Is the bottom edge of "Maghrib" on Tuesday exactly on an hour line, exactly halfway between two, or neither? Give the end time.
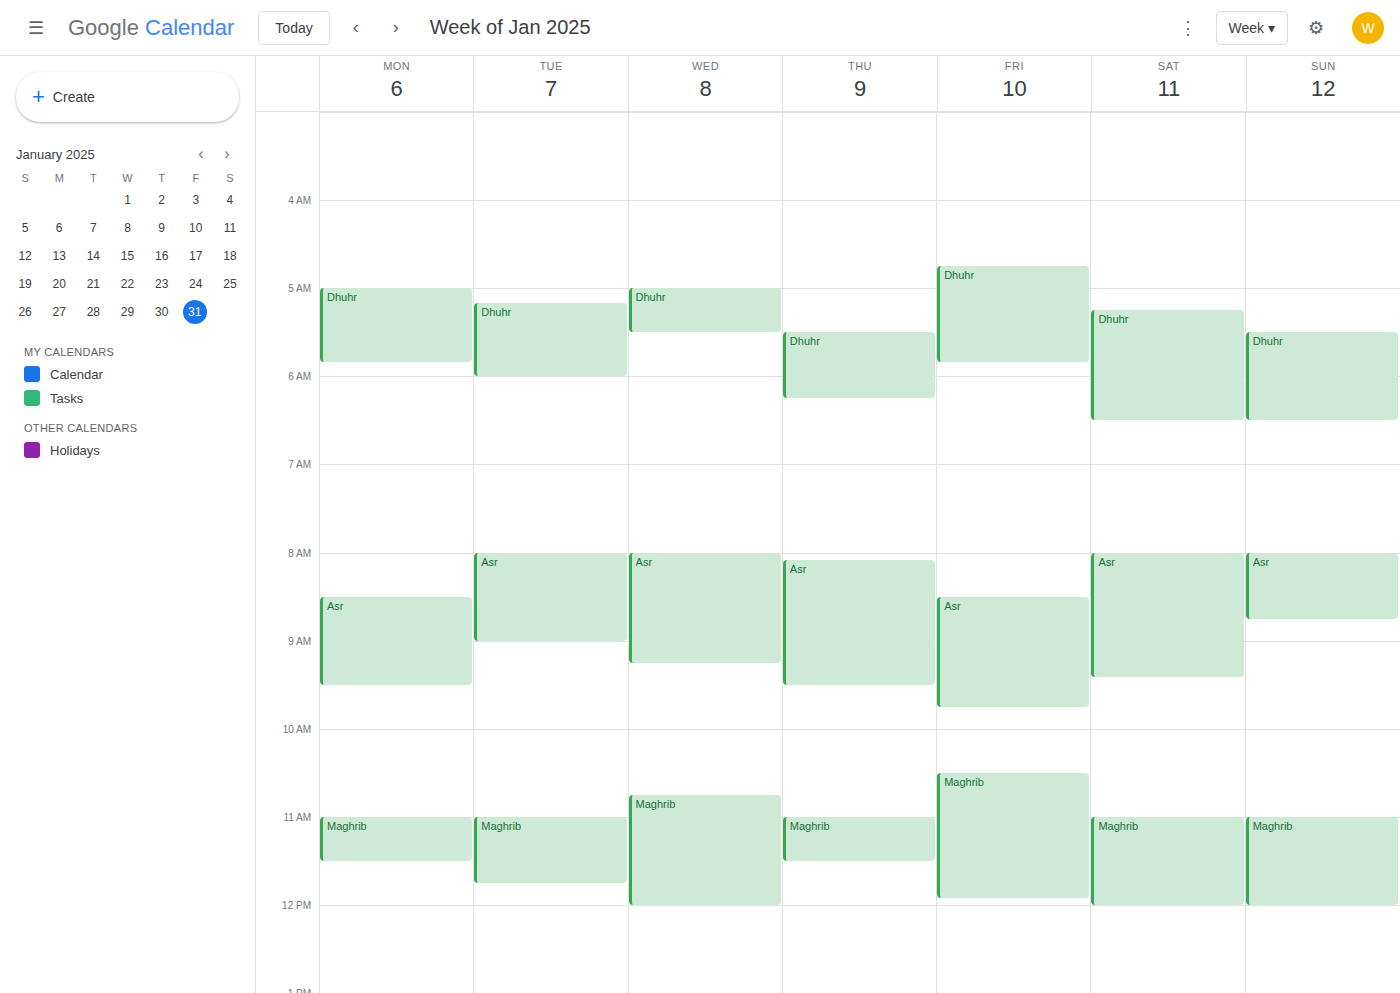
11:45 AM -- neither: three quarters of the way from the 11 AM line to the 12 PM line.